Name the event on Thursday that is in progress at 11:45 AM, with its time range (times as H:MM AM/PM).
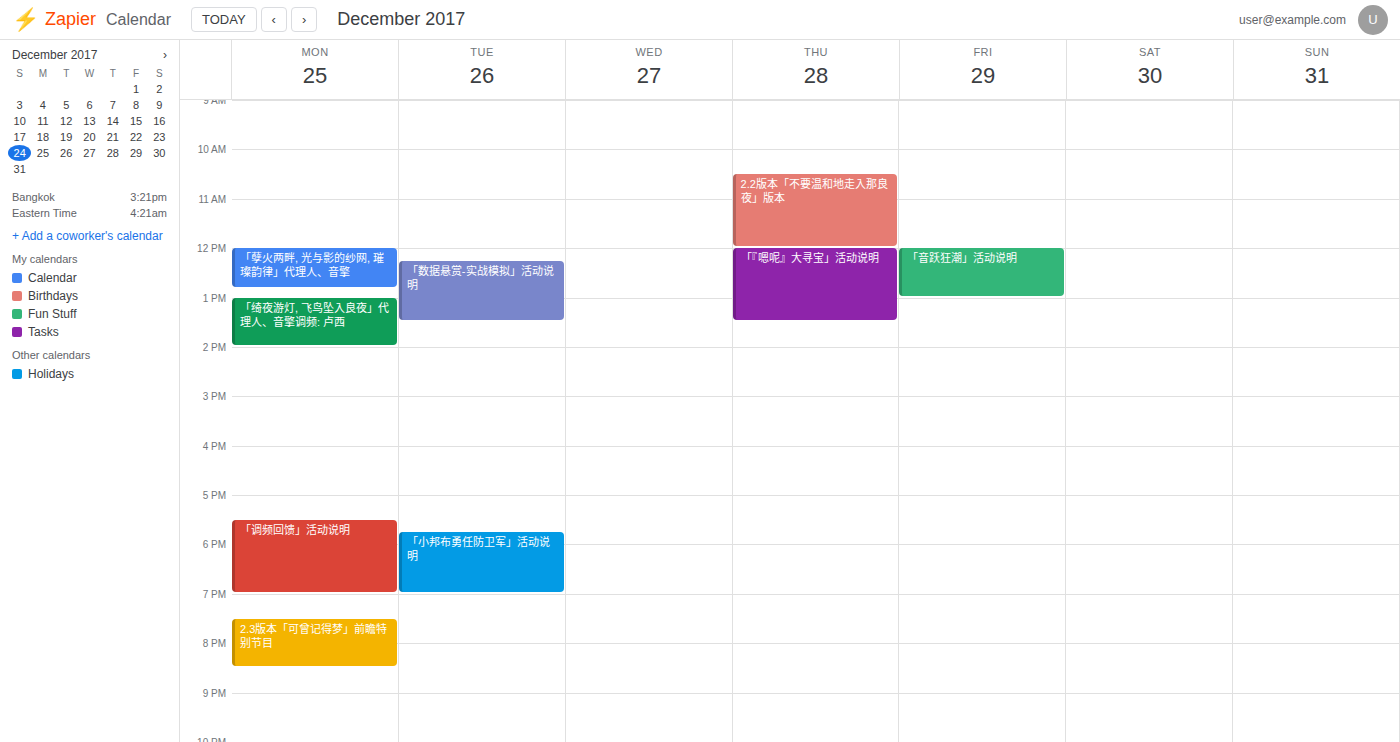
"2.2版本「不要温和地走入那良夜」版本", 10:30 AM to 12:00 PM